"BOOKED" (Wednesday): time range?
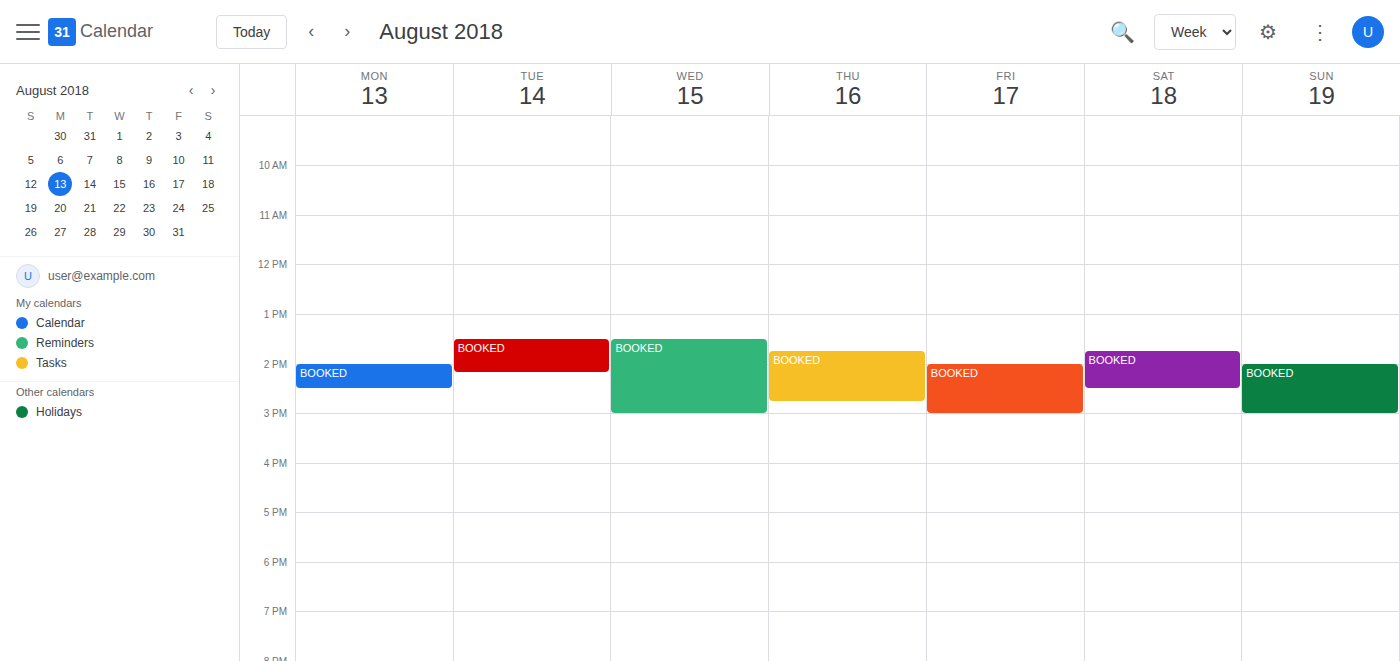
1:30 PM to 3:00 PM